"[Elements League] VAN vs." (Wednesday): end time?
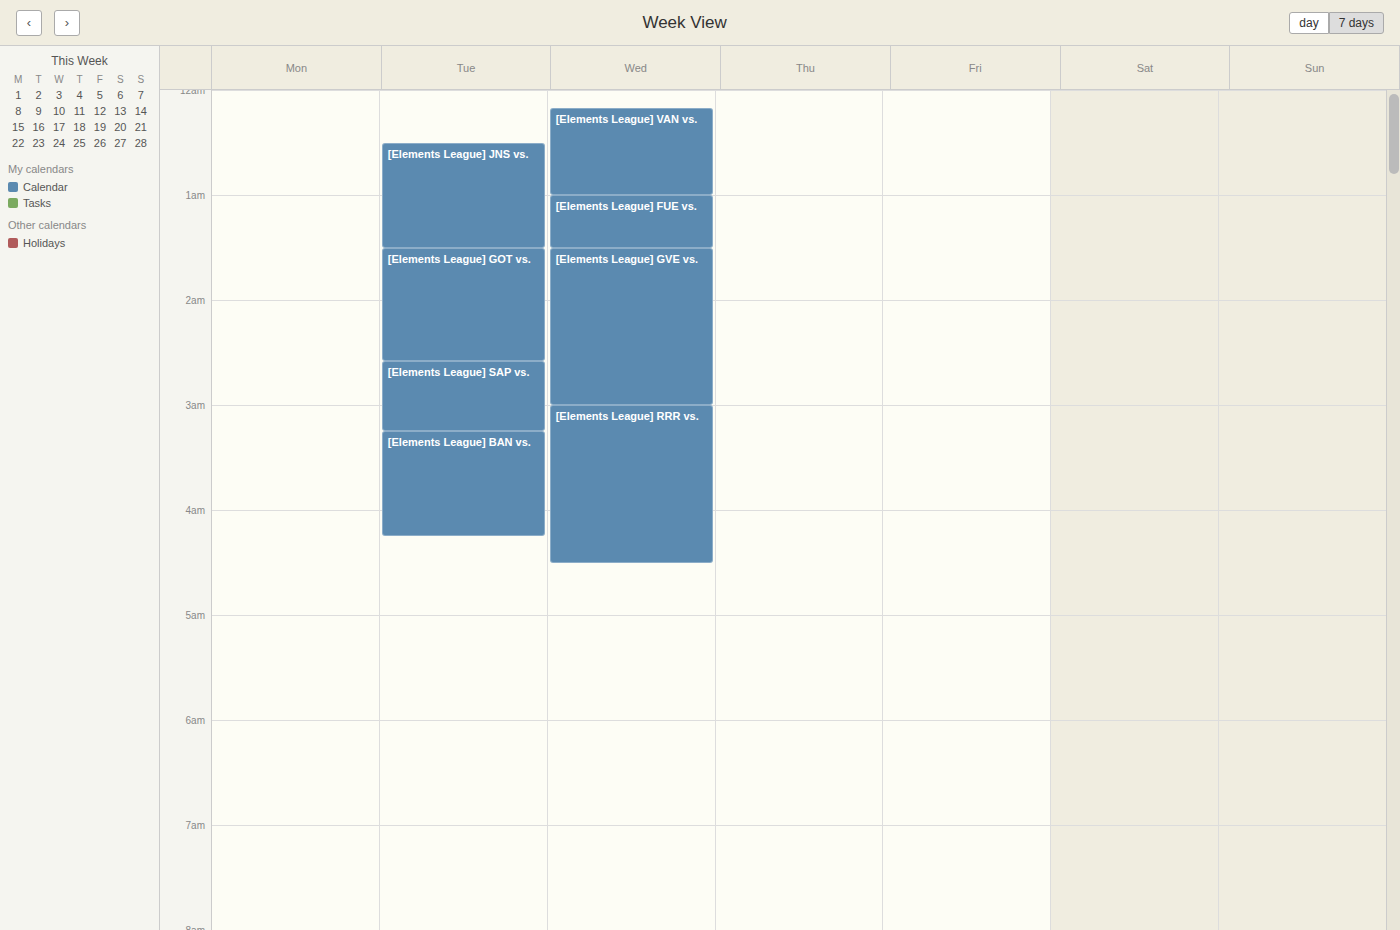
1:00 AM